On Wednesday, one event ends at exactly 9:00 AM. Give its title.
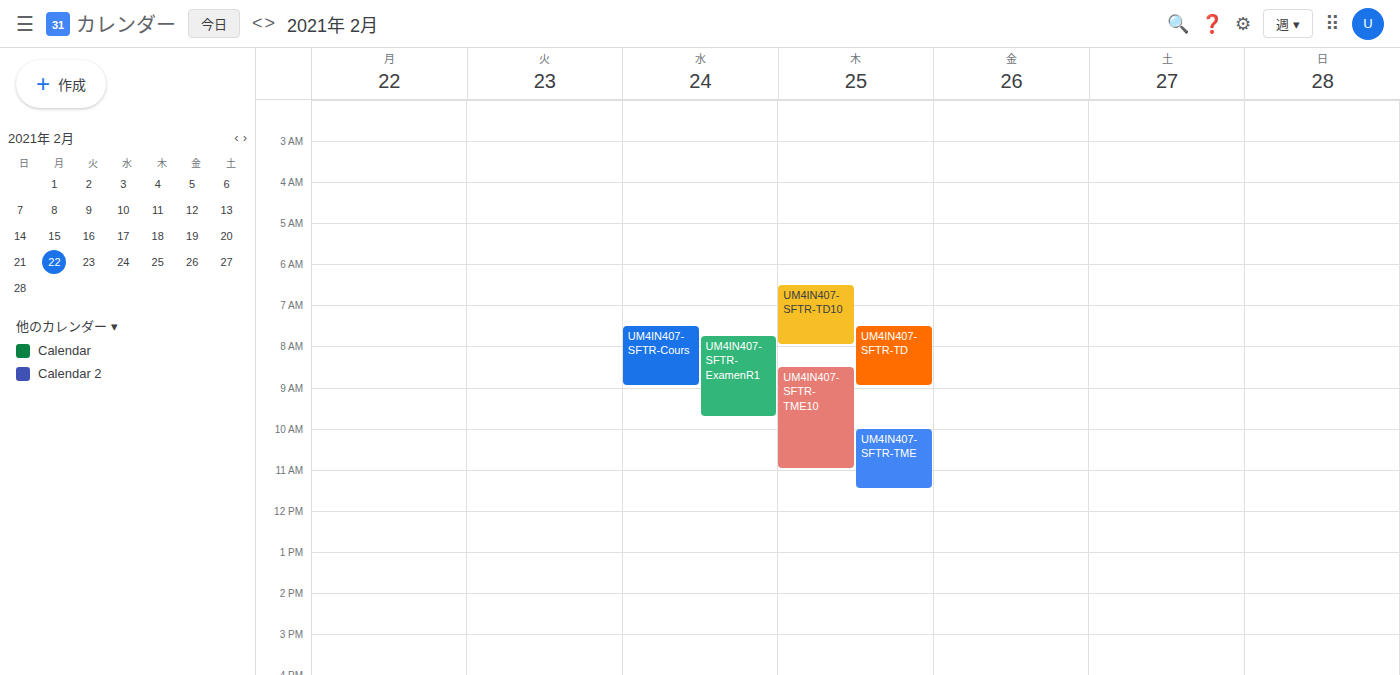
"UM4IN407-SFTR-Cours"